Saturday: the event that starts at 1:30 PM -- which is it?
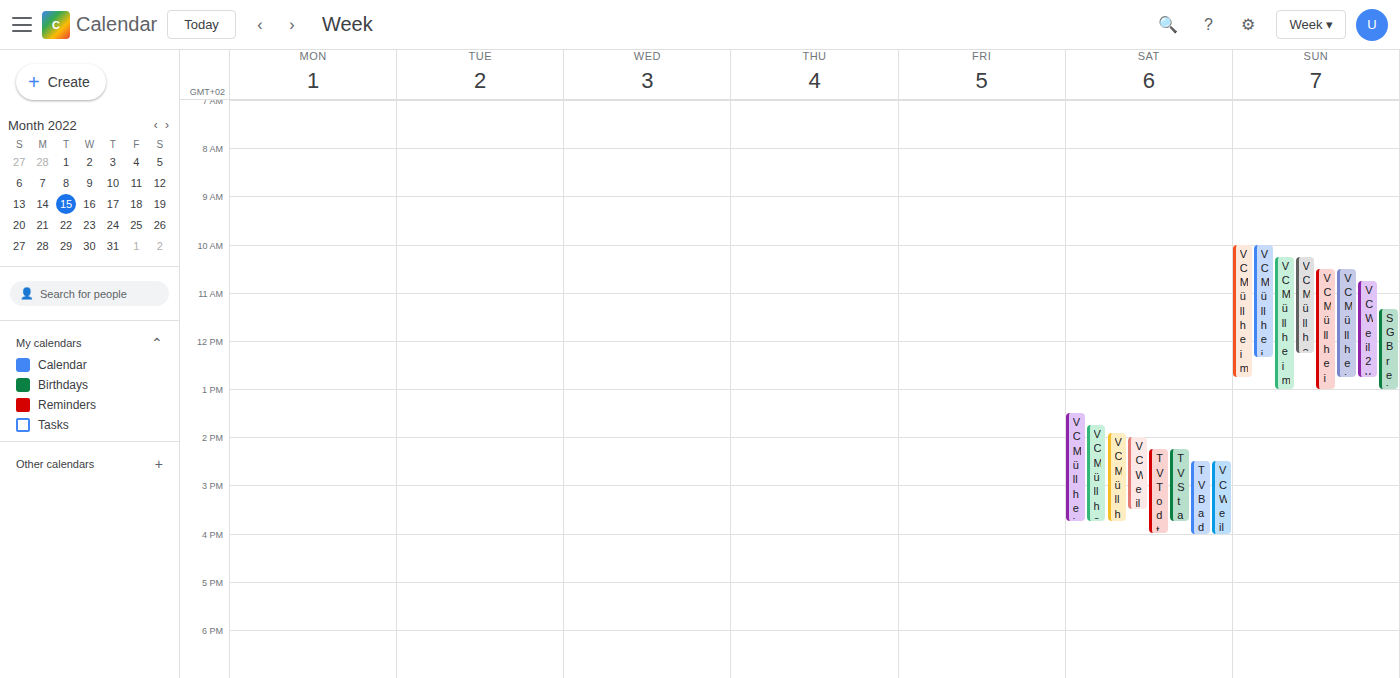
"VC Müllheim vs. VC Müllhei"